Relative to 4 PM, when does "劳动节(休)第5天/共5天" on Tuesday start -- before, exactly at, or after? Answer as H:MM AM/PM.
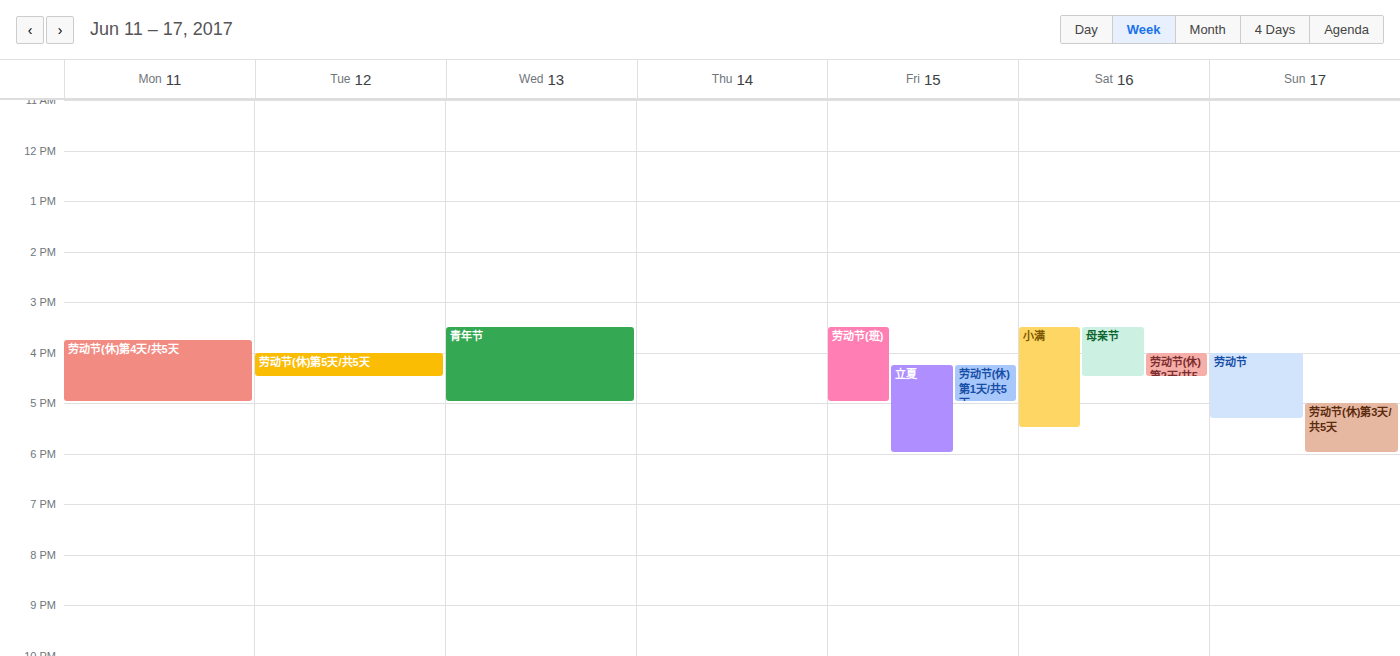
4:00 PM -- exactly at 4 PM, on the 4 PM line.